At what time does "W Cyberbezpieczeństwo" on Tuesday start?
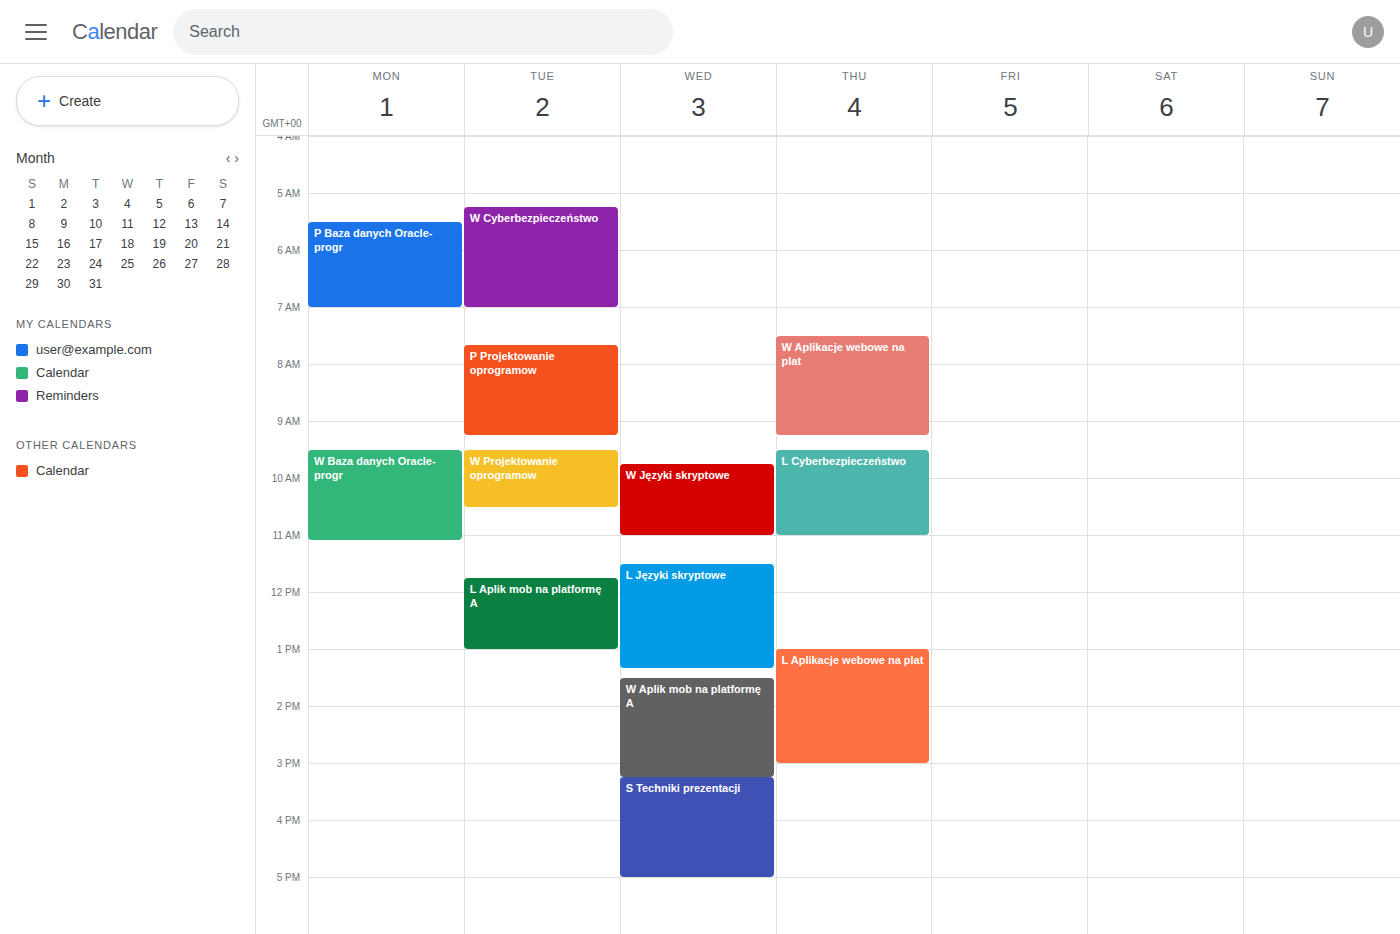
5:15 AM